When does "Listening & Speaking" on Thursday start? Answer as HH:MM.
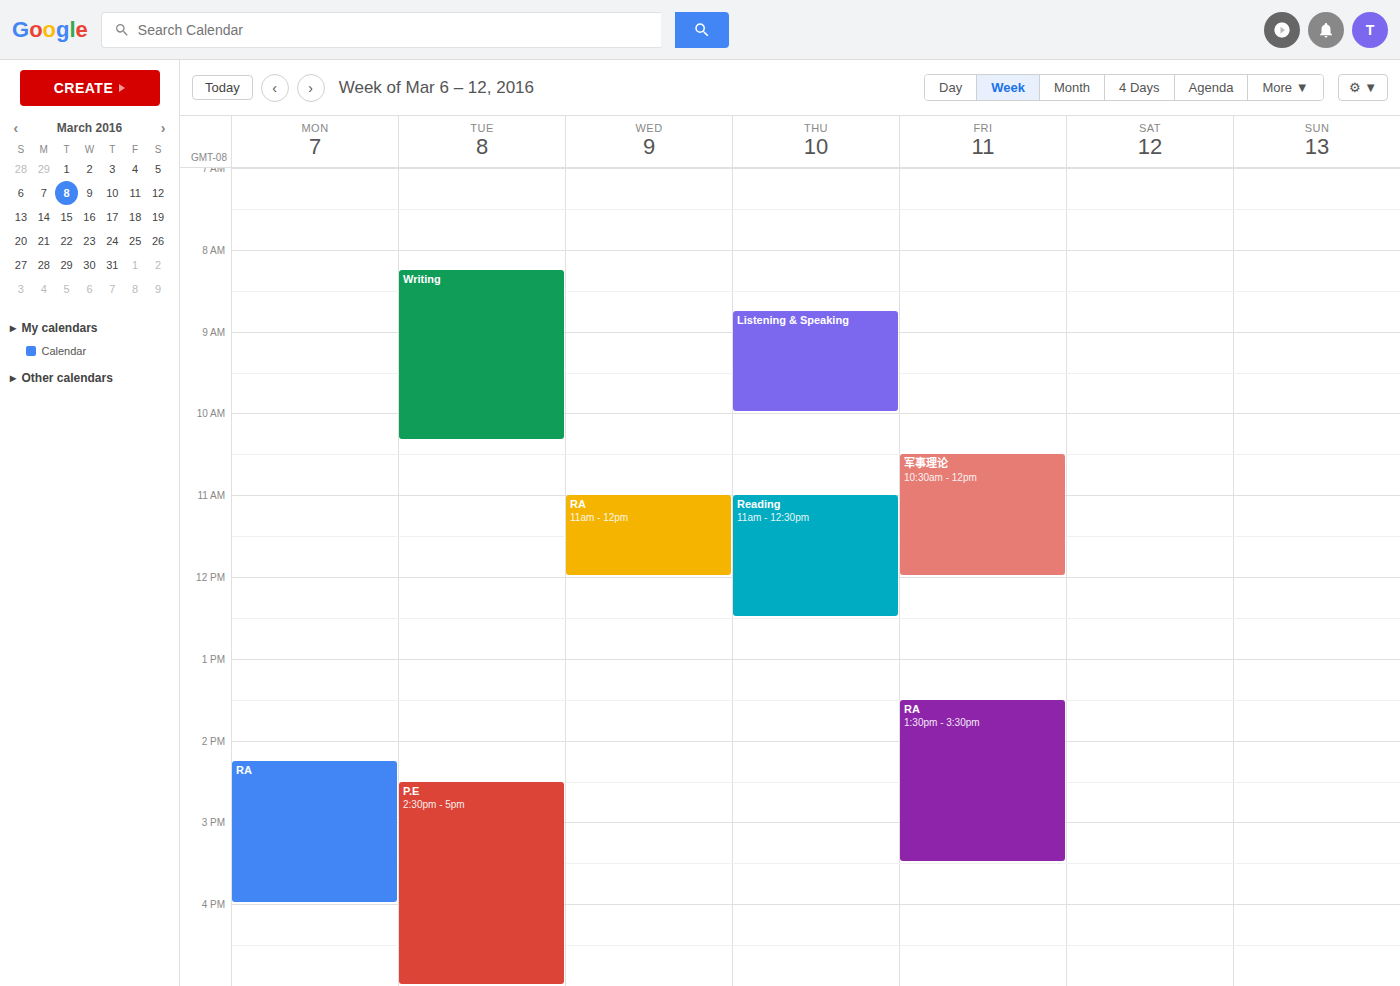
08:45